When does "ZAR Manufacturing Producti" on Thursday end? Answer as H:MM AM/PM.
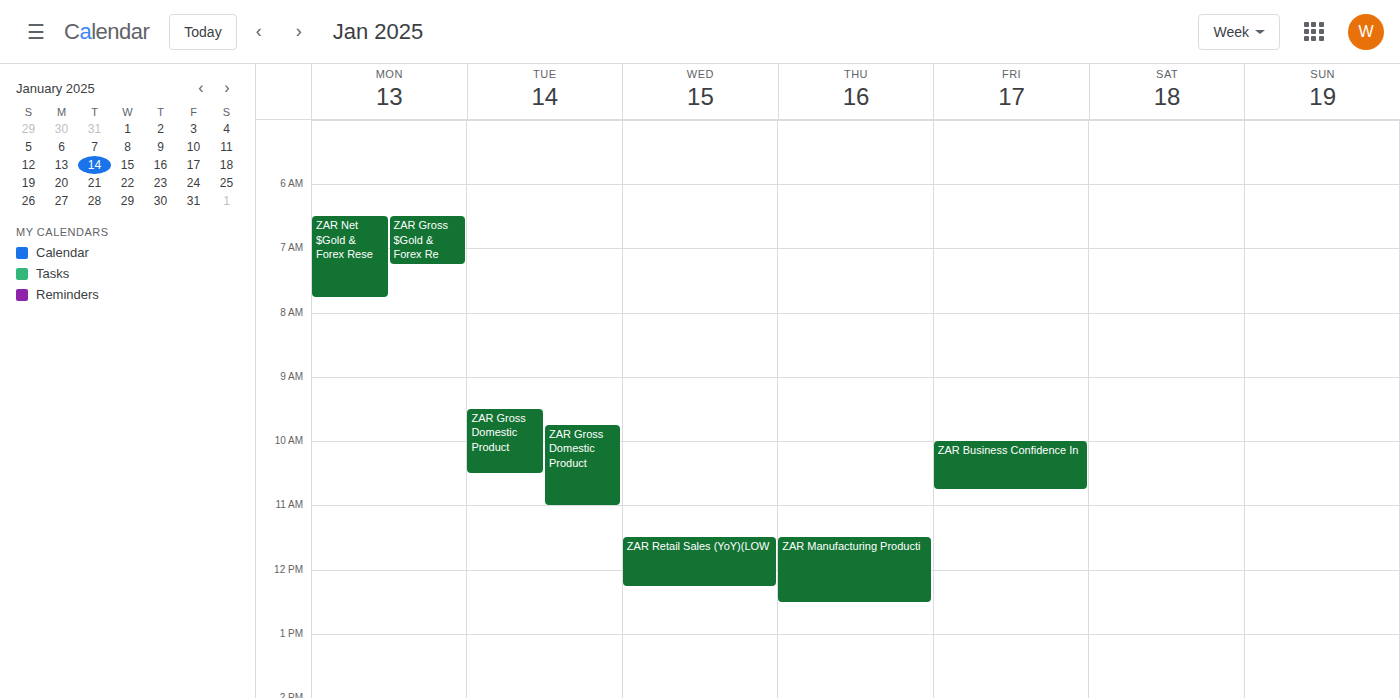
12:30 PM